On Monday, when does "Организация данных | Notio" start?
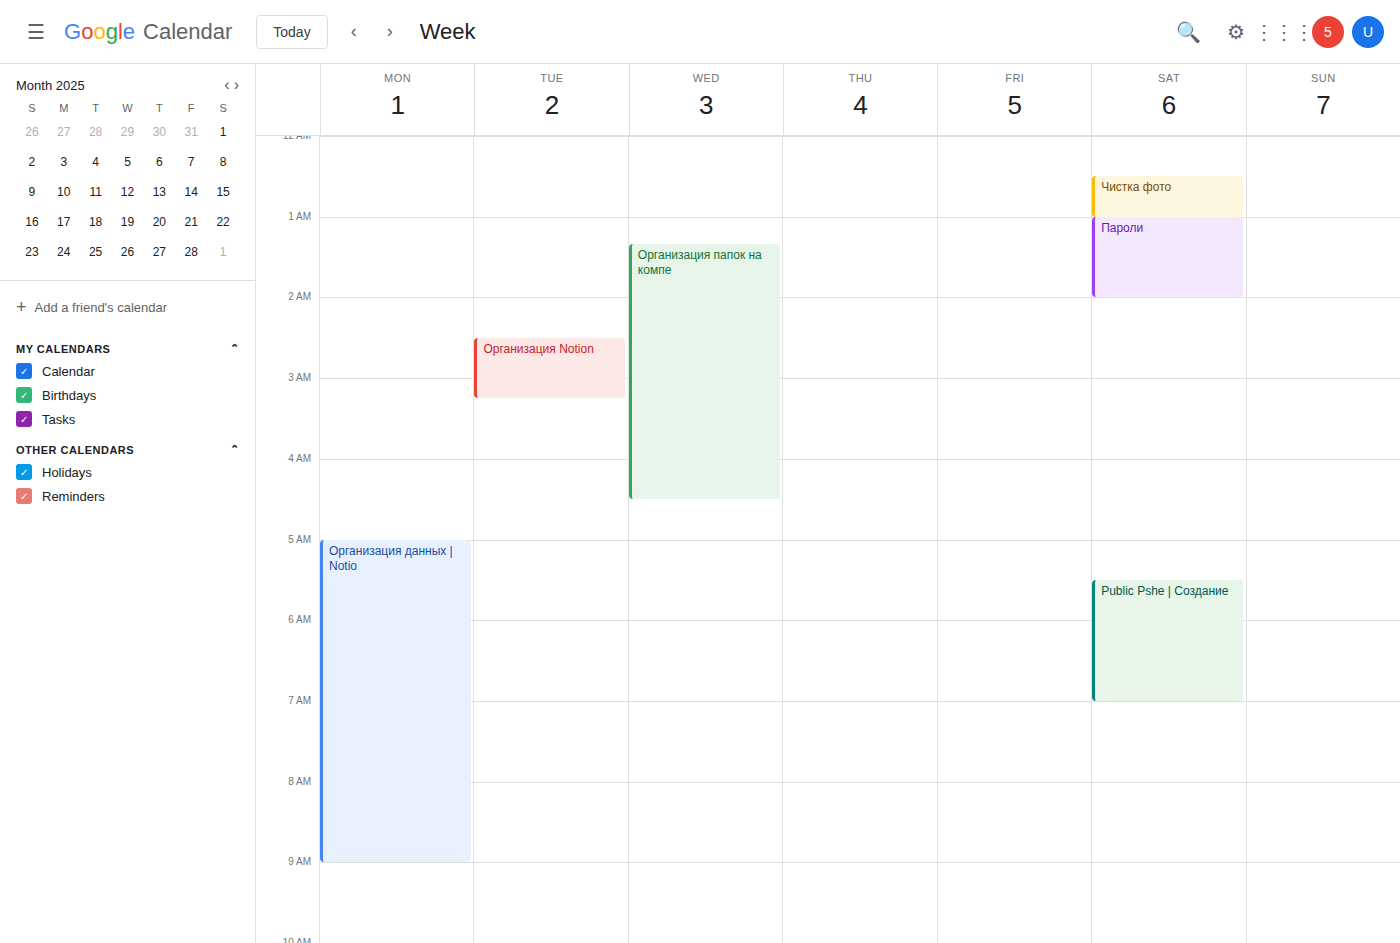
5:00 AM